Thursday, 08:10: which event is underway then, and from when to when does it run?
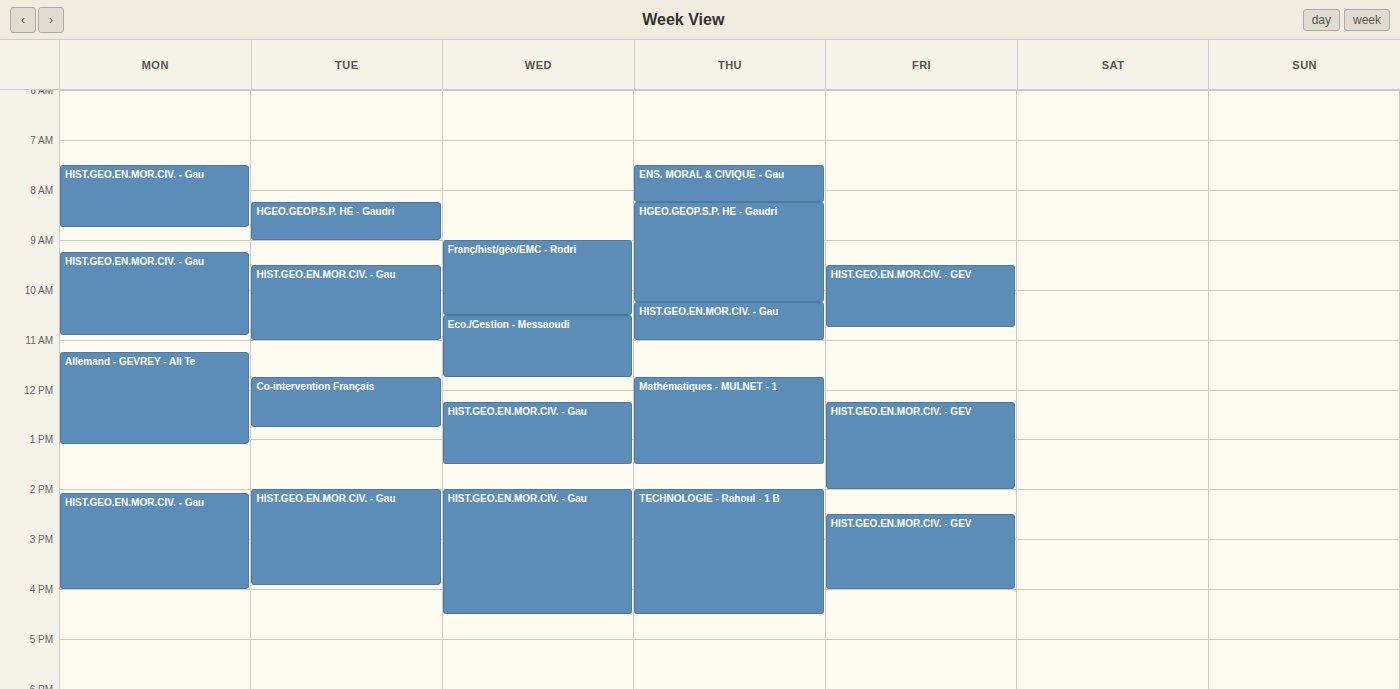
"ENS. MORAL & CIVIQUE - Gau", 07:30 to 08:15